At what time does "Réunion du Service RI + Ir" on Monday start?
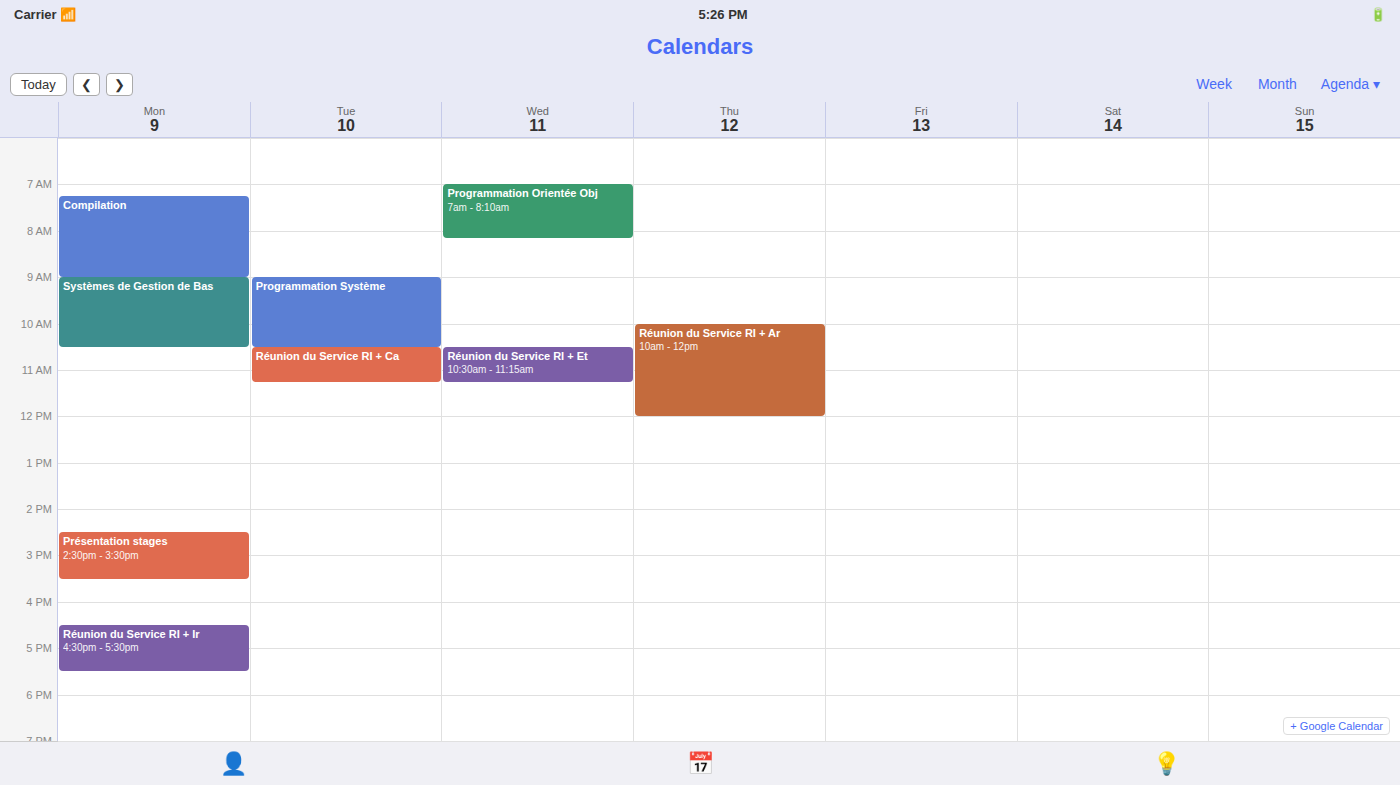
4:30 PM